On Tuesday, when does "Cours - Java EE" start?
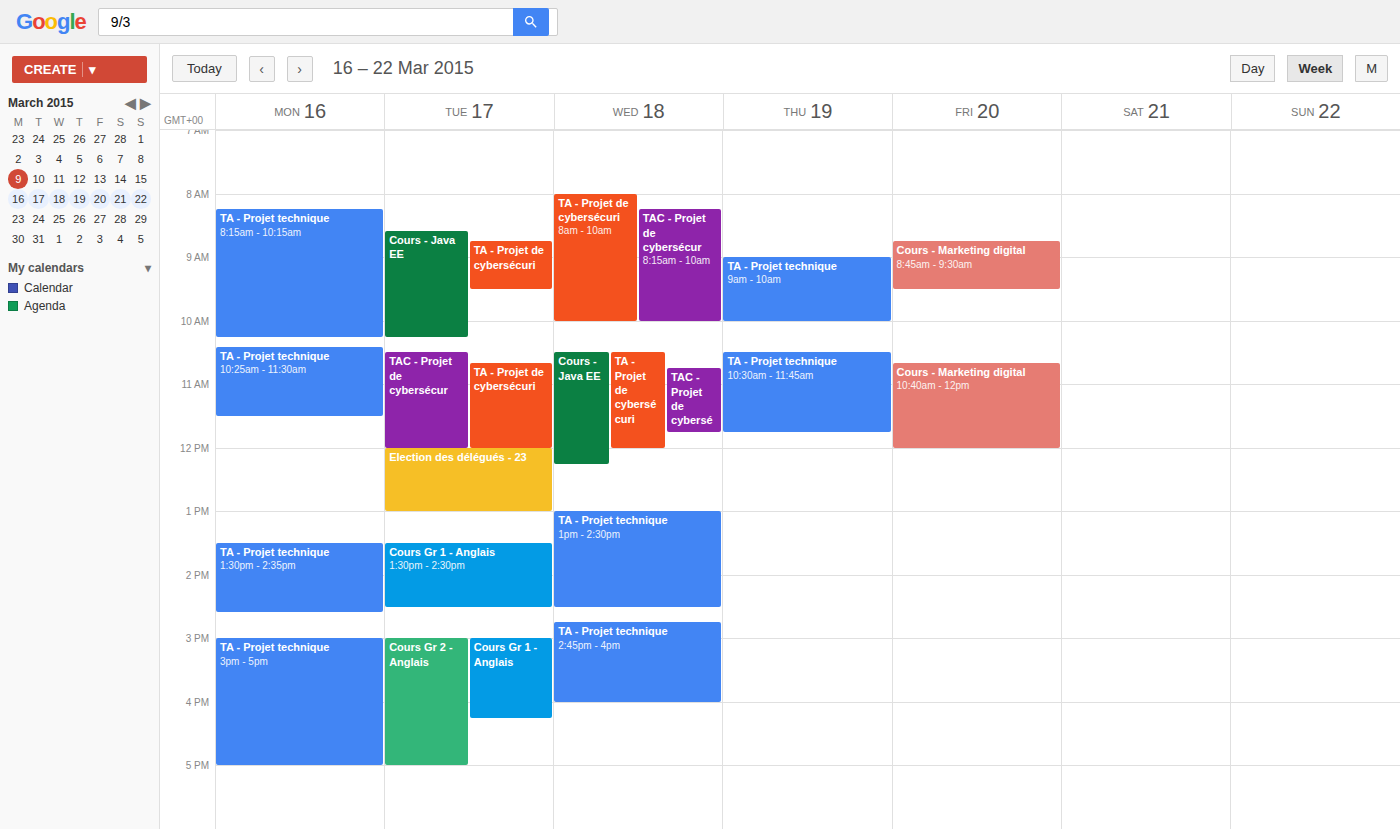
08:35